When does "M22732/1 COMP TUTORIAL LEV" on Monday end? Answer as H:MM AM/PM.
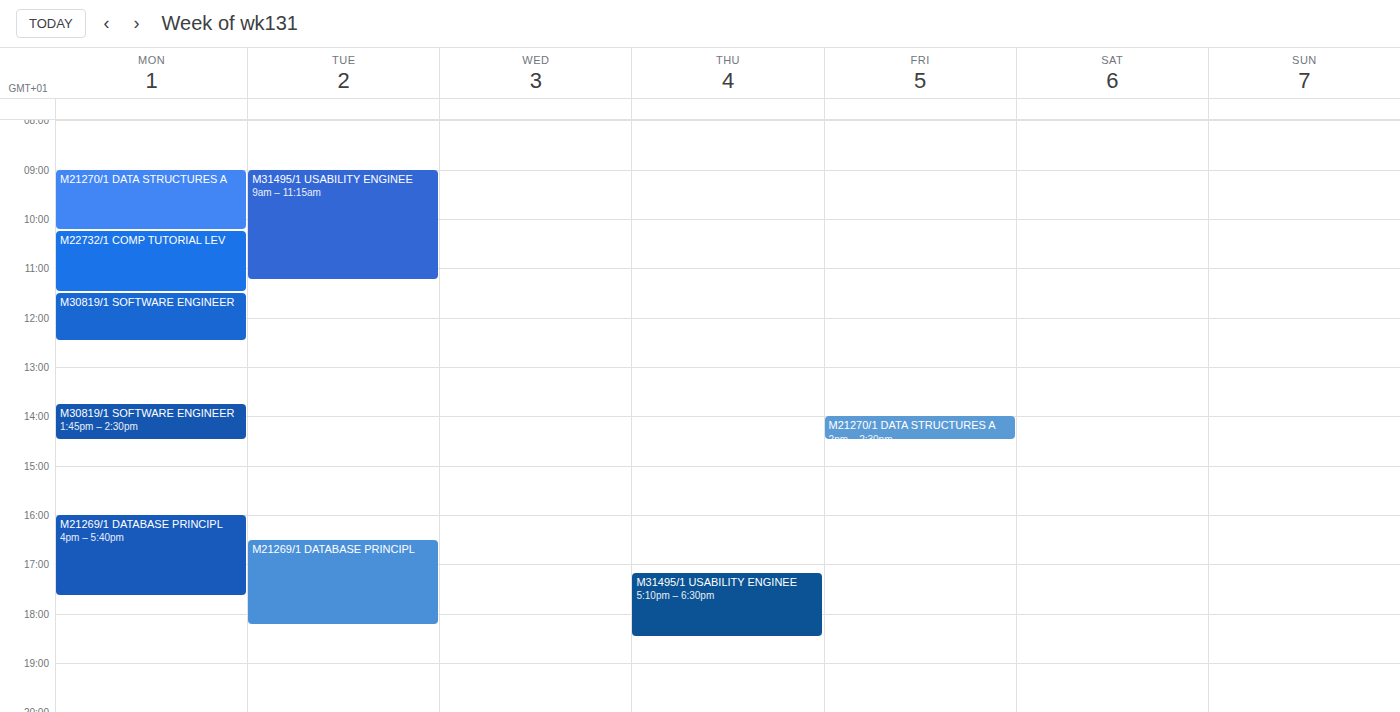
11:30 AM